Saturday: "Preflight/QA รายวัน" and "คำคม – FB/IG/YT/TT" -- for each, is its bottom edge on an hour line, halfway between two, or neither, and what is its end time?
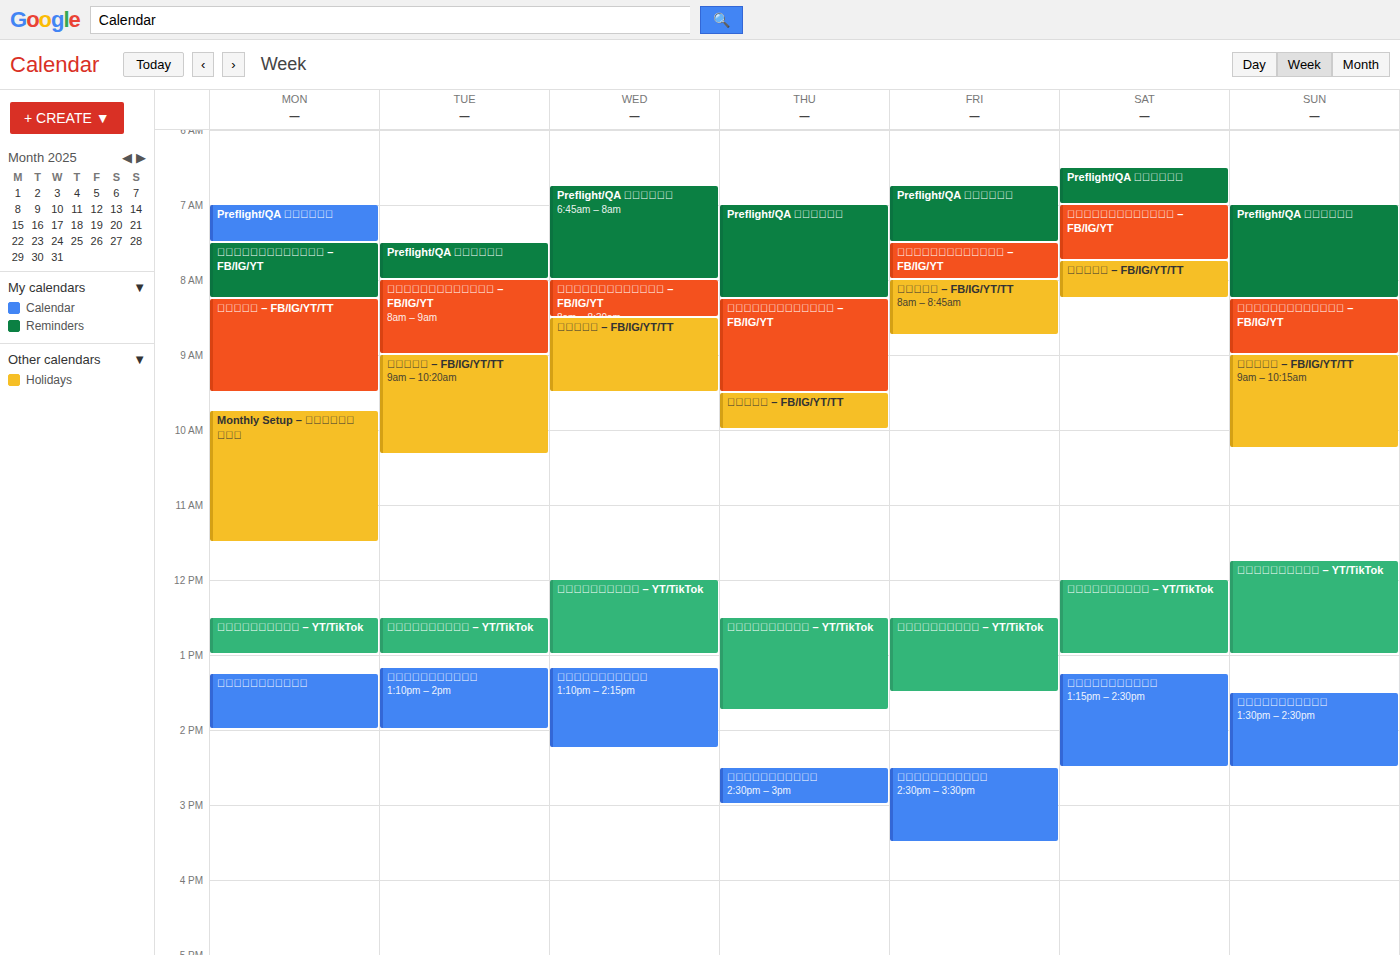
"Preflight/QA รายวัน": 7:00 AM, exactly on the 7 AM line. "คำคม – FB/IG/YT/TT": 8:15 AM, neither: a quarter of the way from the 8 AM line to the 9 AM line.